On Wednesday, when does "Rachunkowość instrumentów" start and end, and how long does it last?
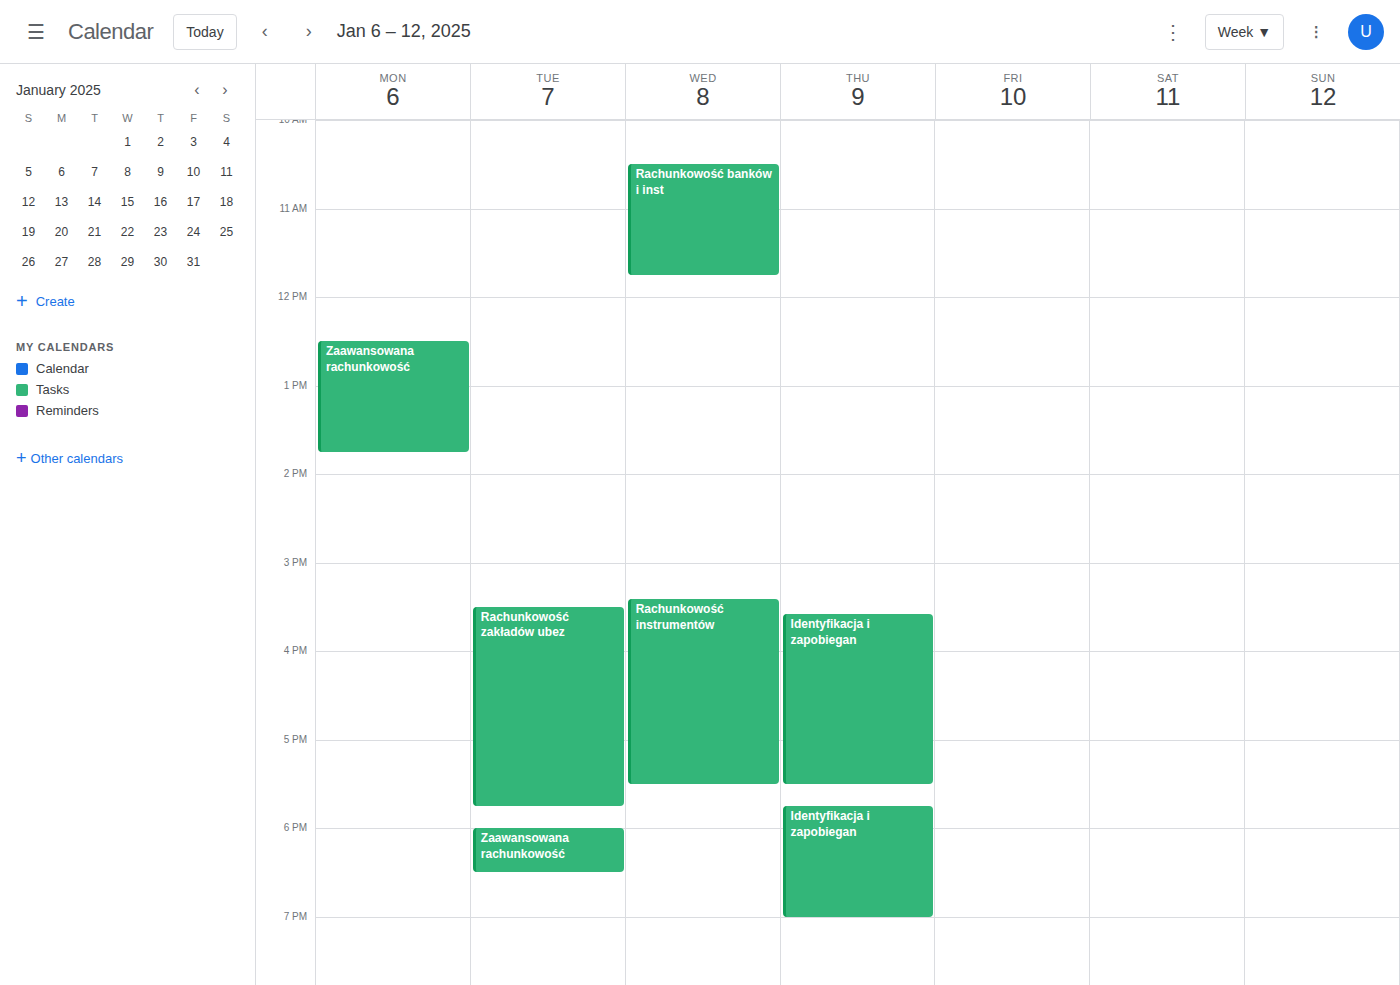
3:25 PM to 5:30 PM, 2 hours 5 minutes